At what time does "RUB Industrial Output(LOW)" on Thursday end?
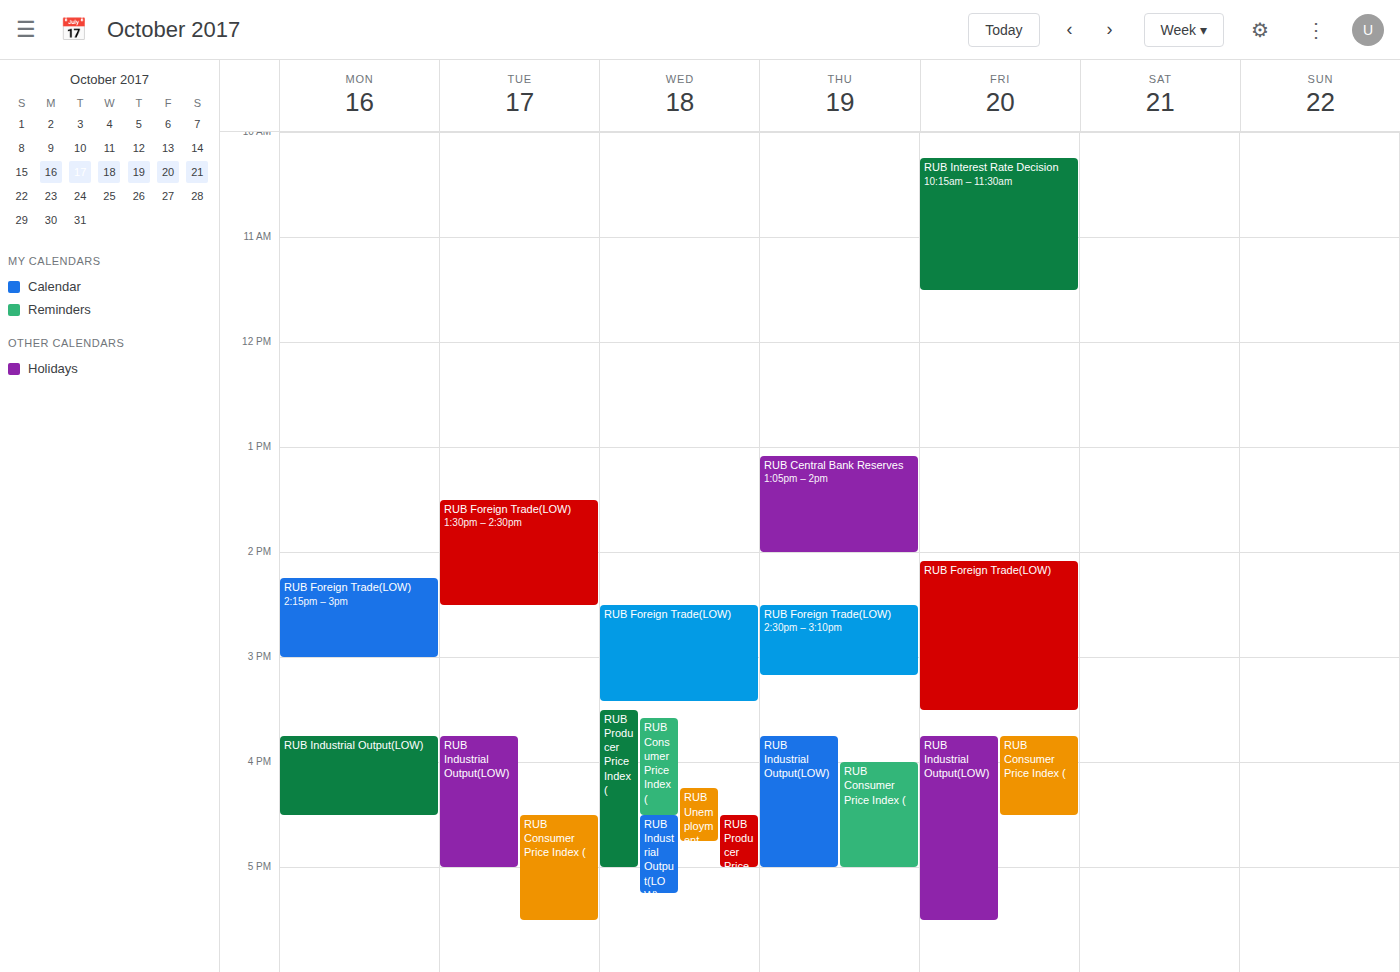
5:00 PM